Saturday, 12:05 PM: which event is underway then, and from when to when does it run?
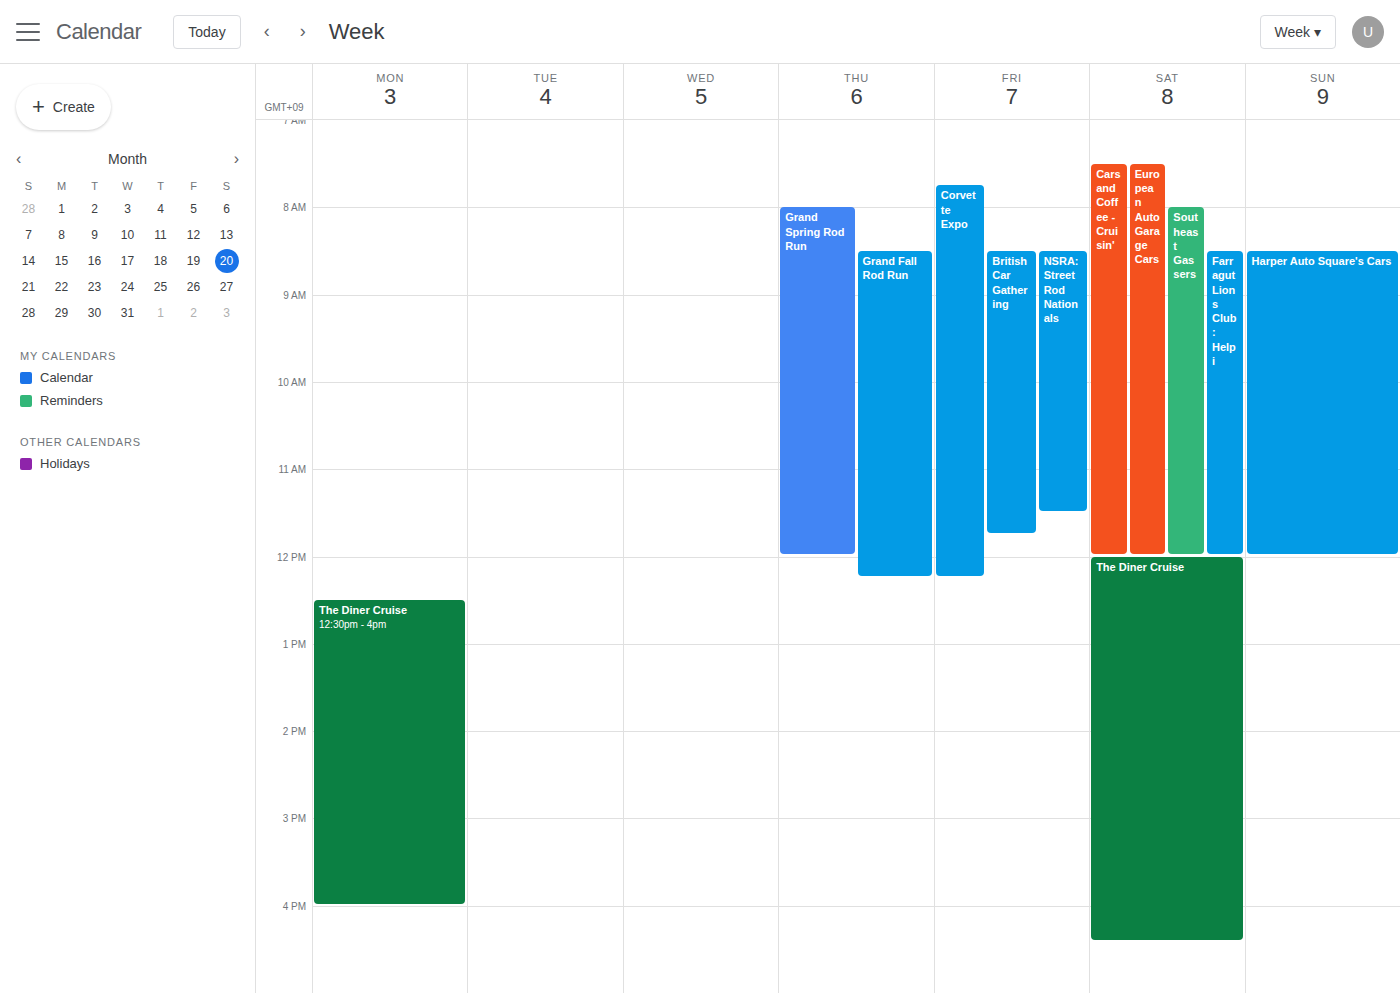
"The Diner Cruise", 12:00 PM to 4:25 PM